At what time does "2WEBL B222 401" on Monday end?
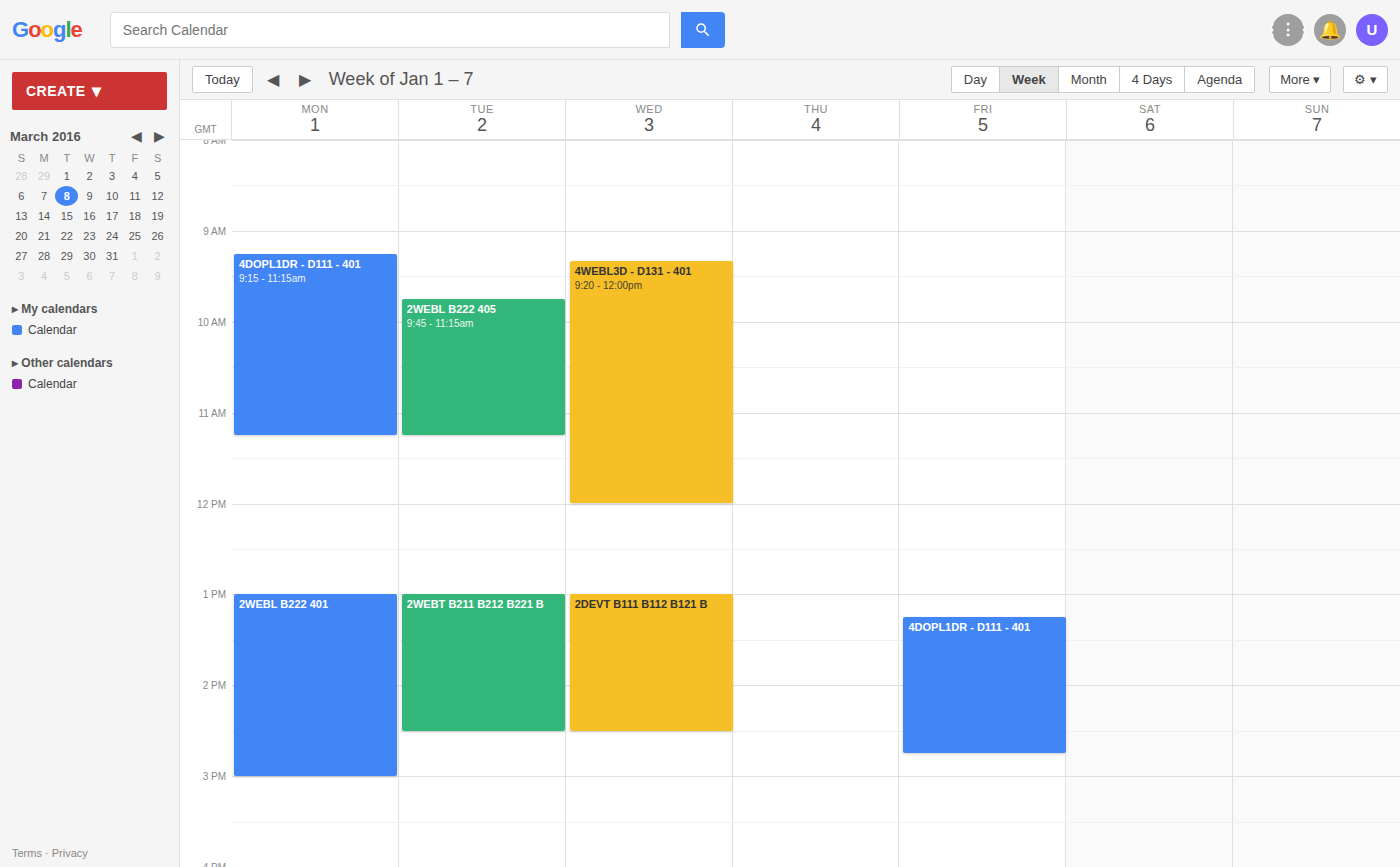
3:00 PM